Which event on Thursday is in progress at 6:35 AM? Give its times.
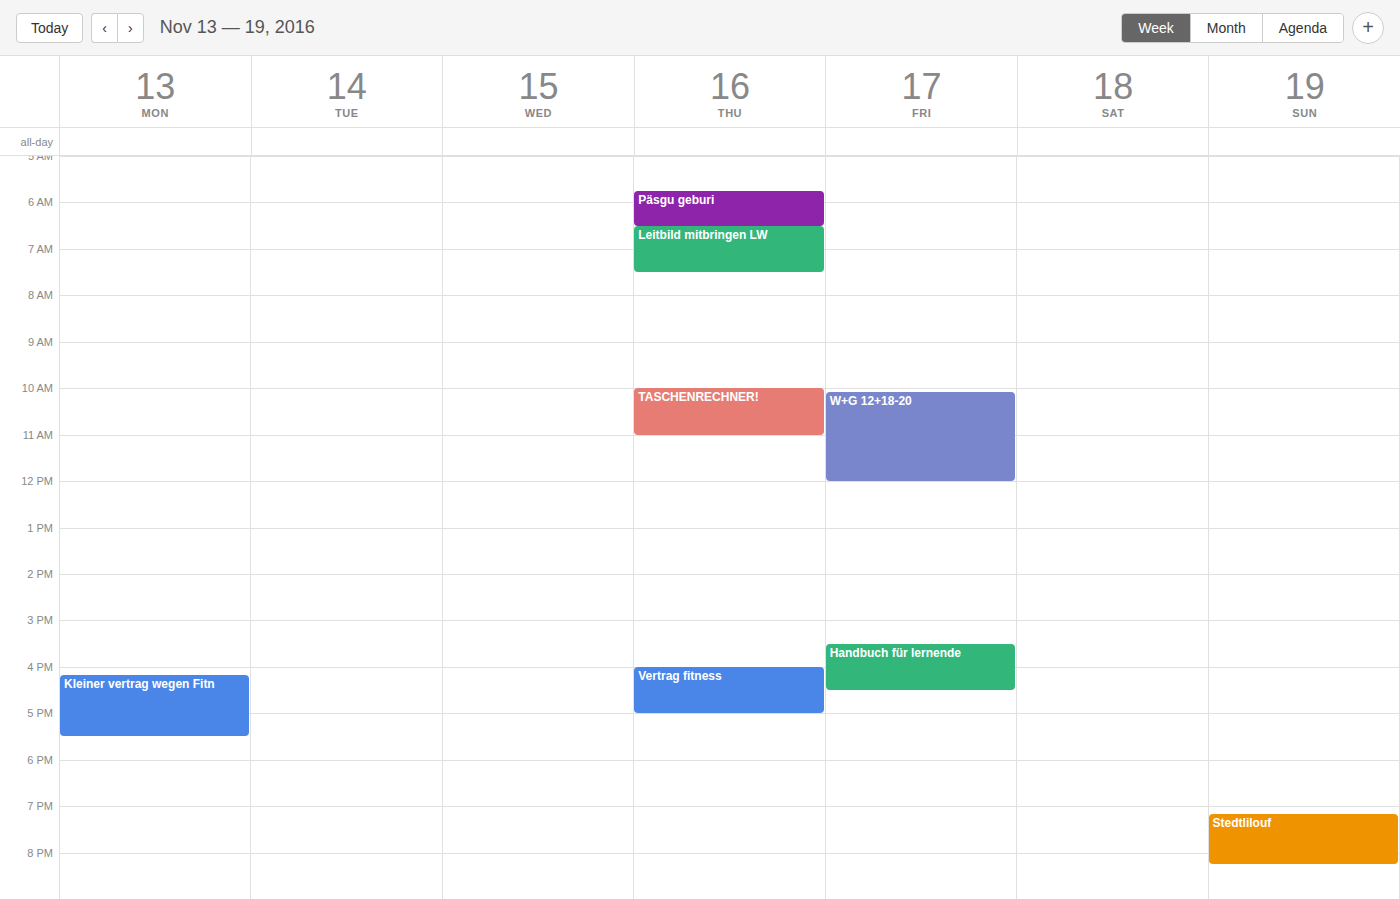
"Leitbild mitbringen LW", 6:30 AM to 7:30 AM